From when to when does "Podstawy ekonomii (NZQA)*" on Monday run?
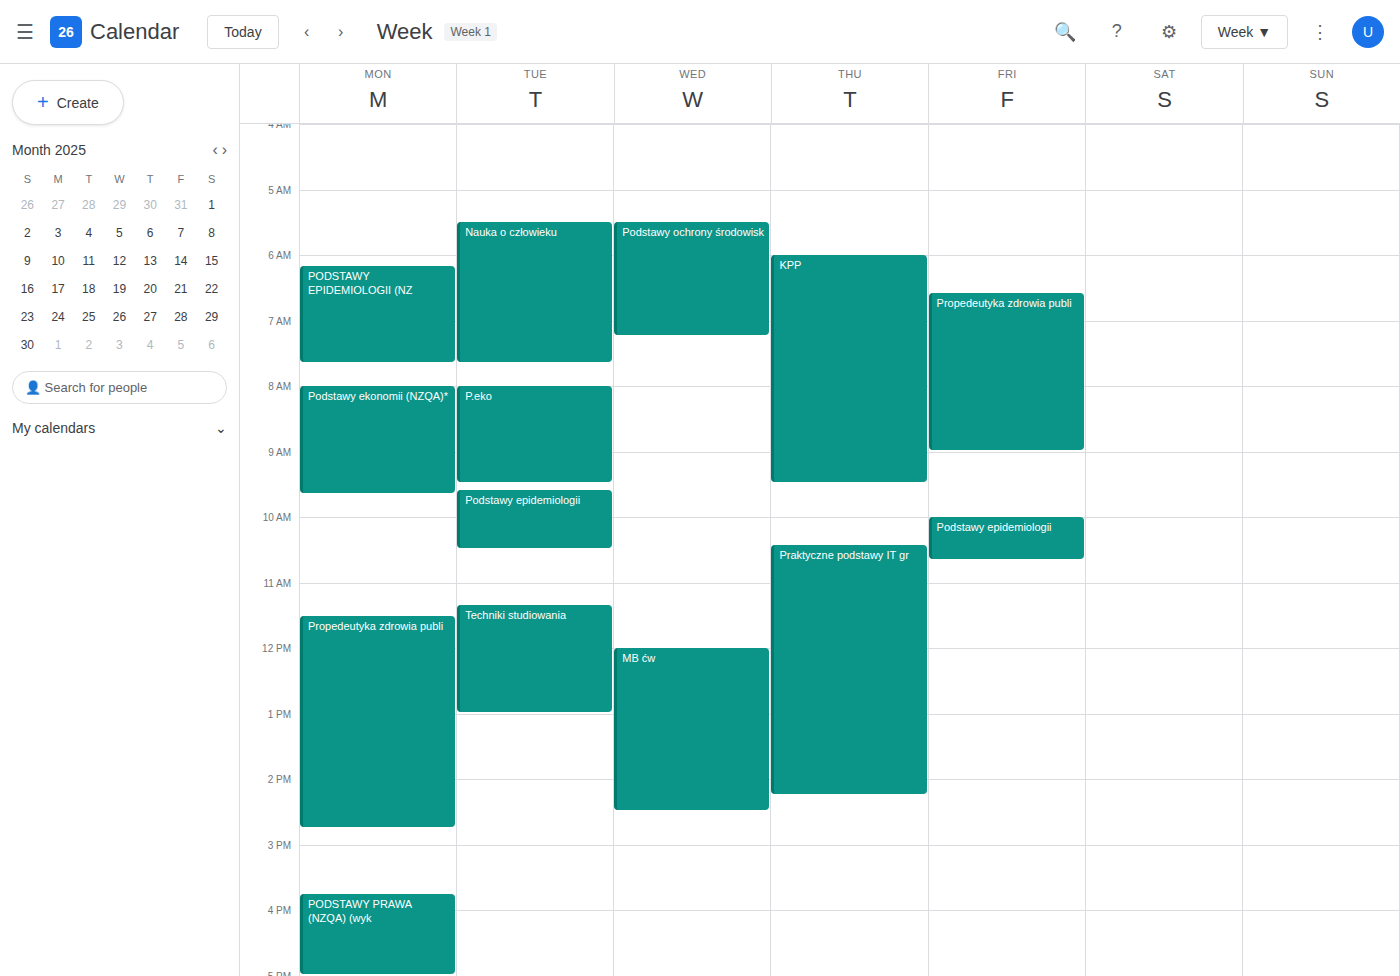
8:00 AM to 9:40 AM